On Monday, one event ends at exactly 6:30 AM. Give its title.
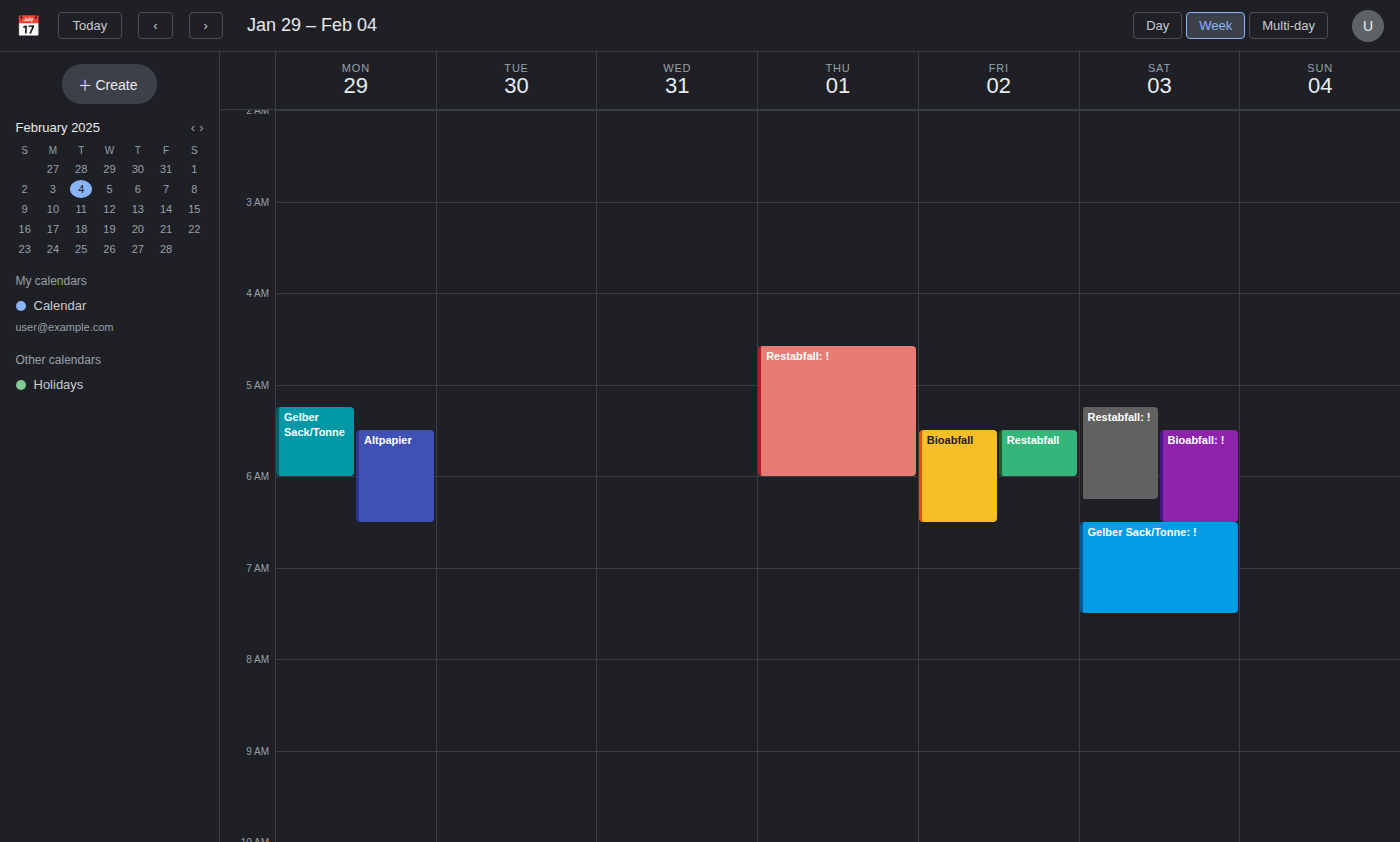
"Altpapier"